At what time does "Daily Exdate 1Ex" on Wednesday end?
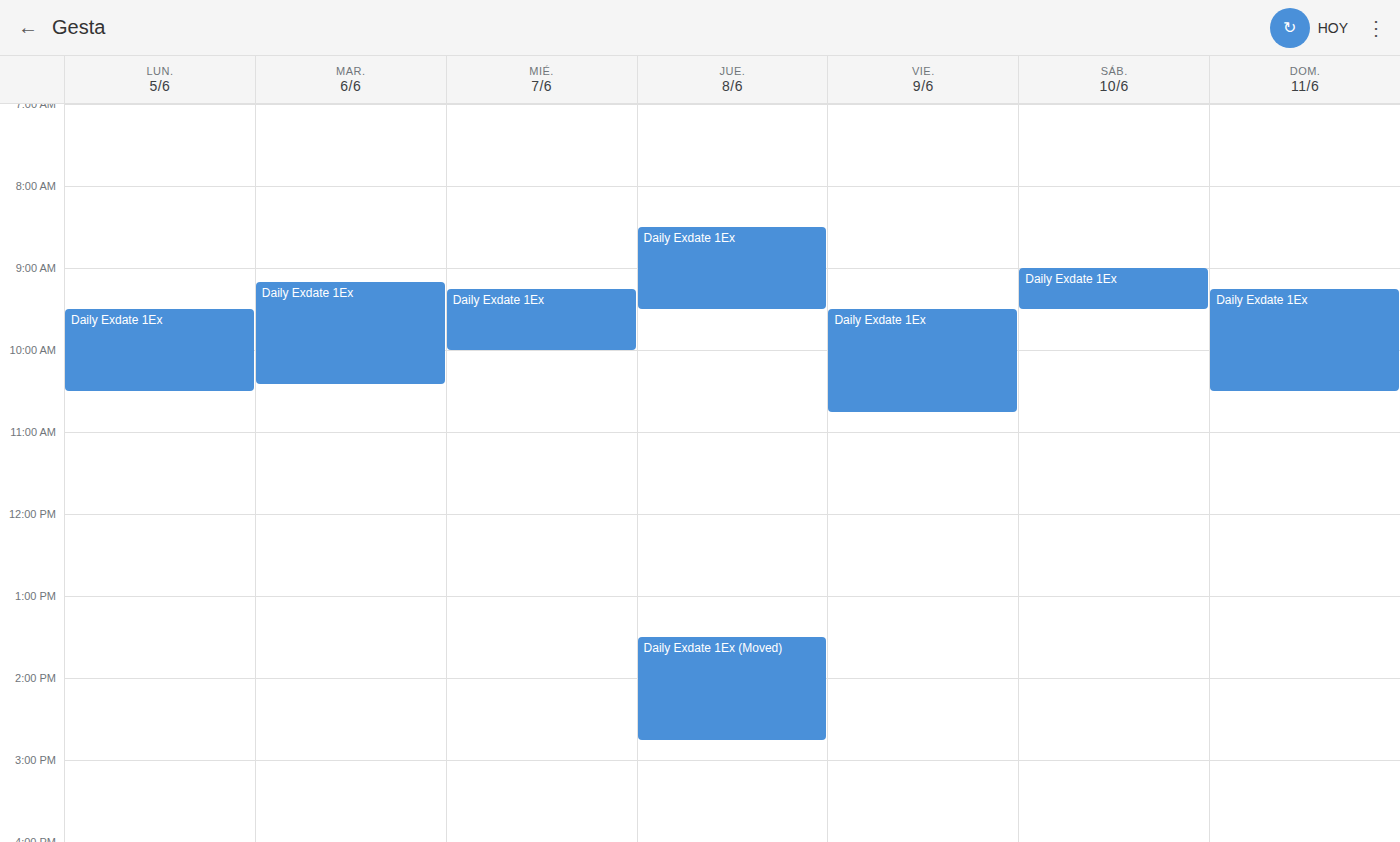
10:00